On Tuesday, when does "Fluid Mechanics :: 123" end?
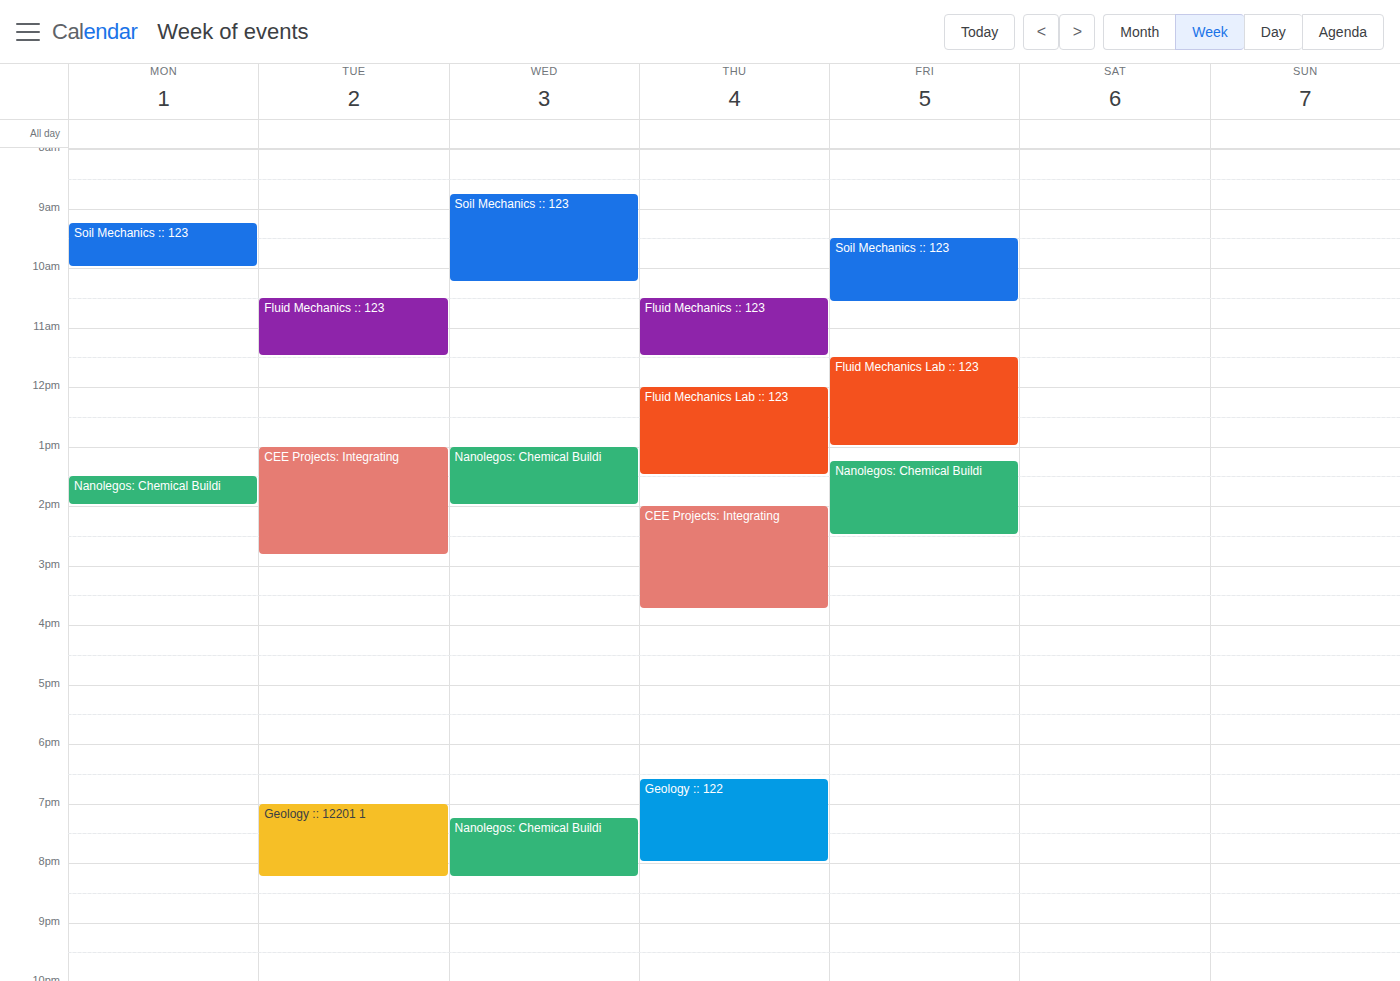
11:30